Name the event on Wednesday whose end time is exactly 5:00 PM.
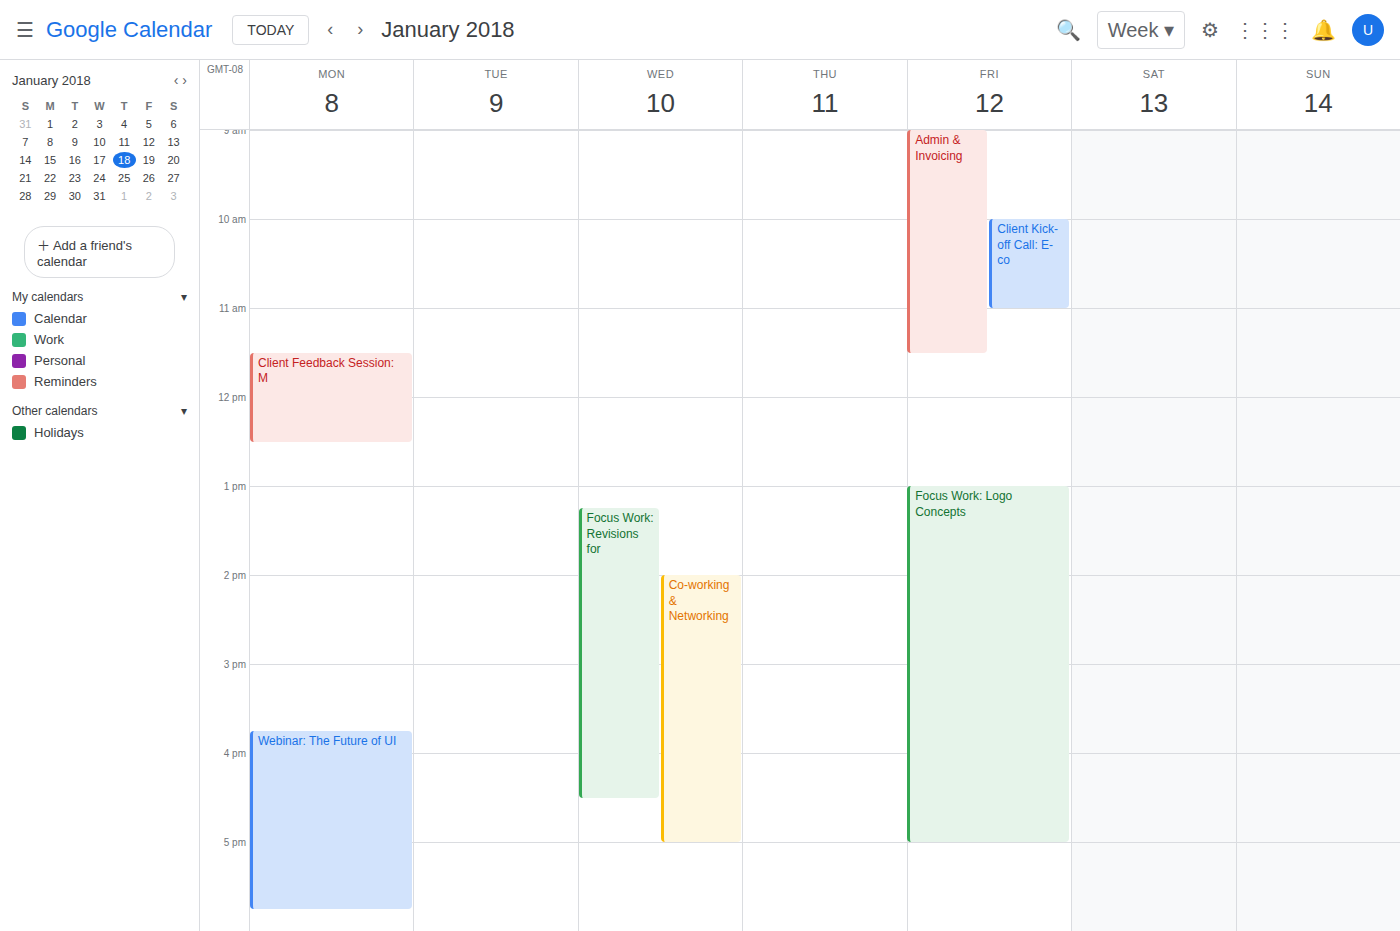
"Co-working & Networking"